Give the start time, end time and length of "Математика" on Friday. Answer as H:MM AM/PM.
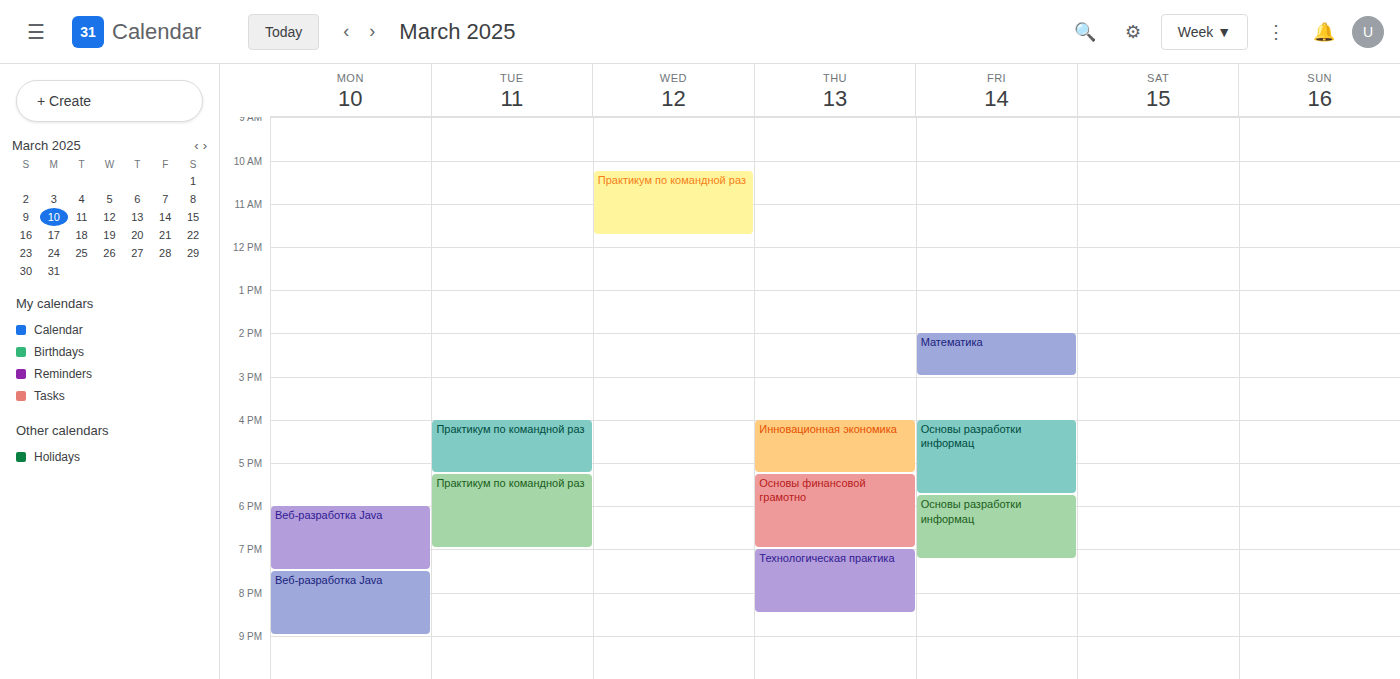
2:00 PM to 3:00 PM, 1 hour